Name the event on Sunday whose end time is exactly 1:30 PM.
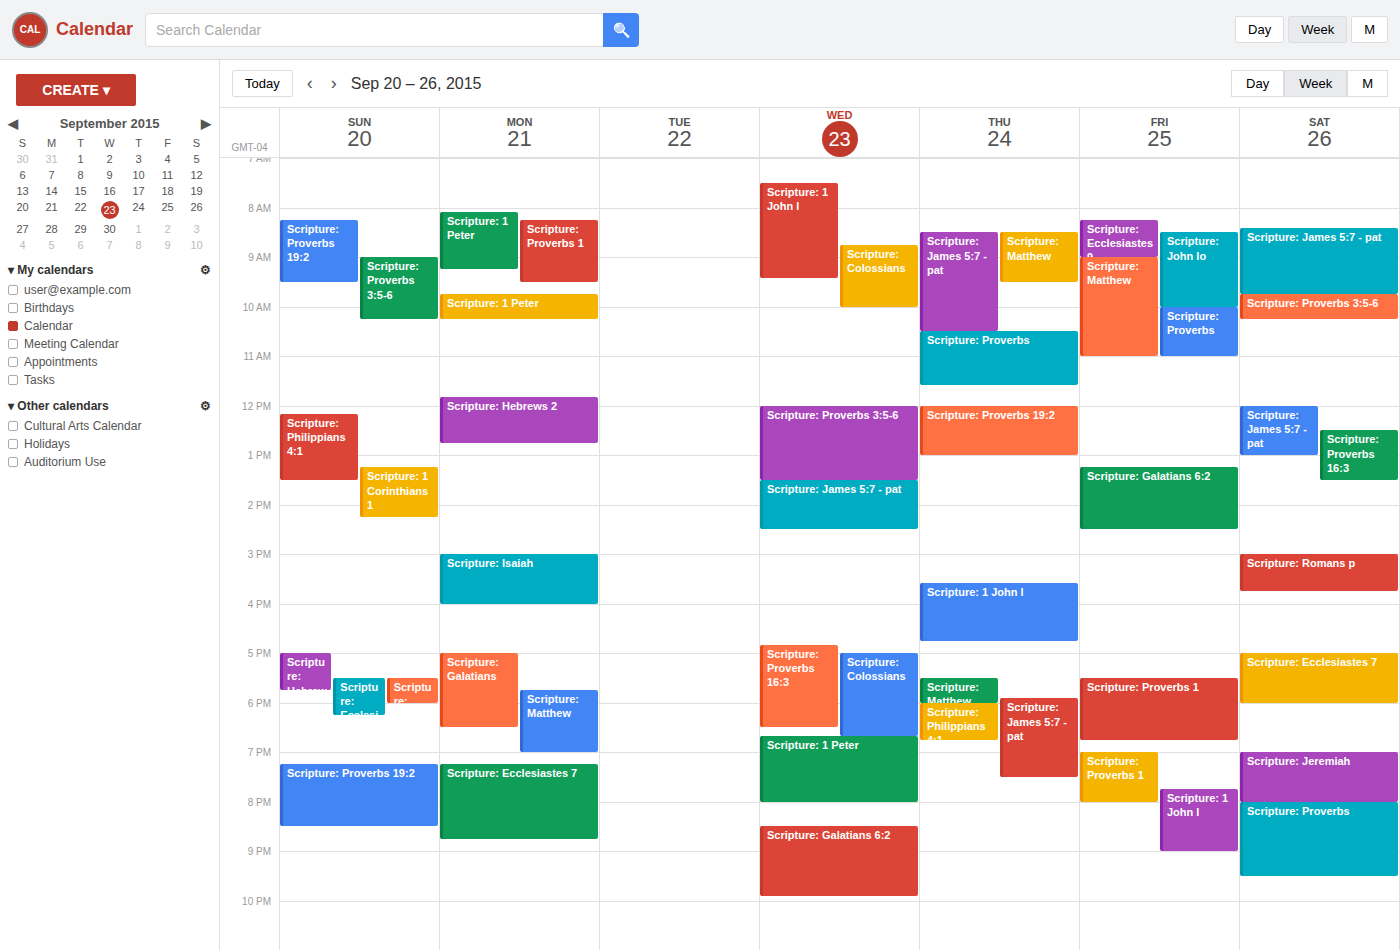
"Scripture: Philippians 4:1"